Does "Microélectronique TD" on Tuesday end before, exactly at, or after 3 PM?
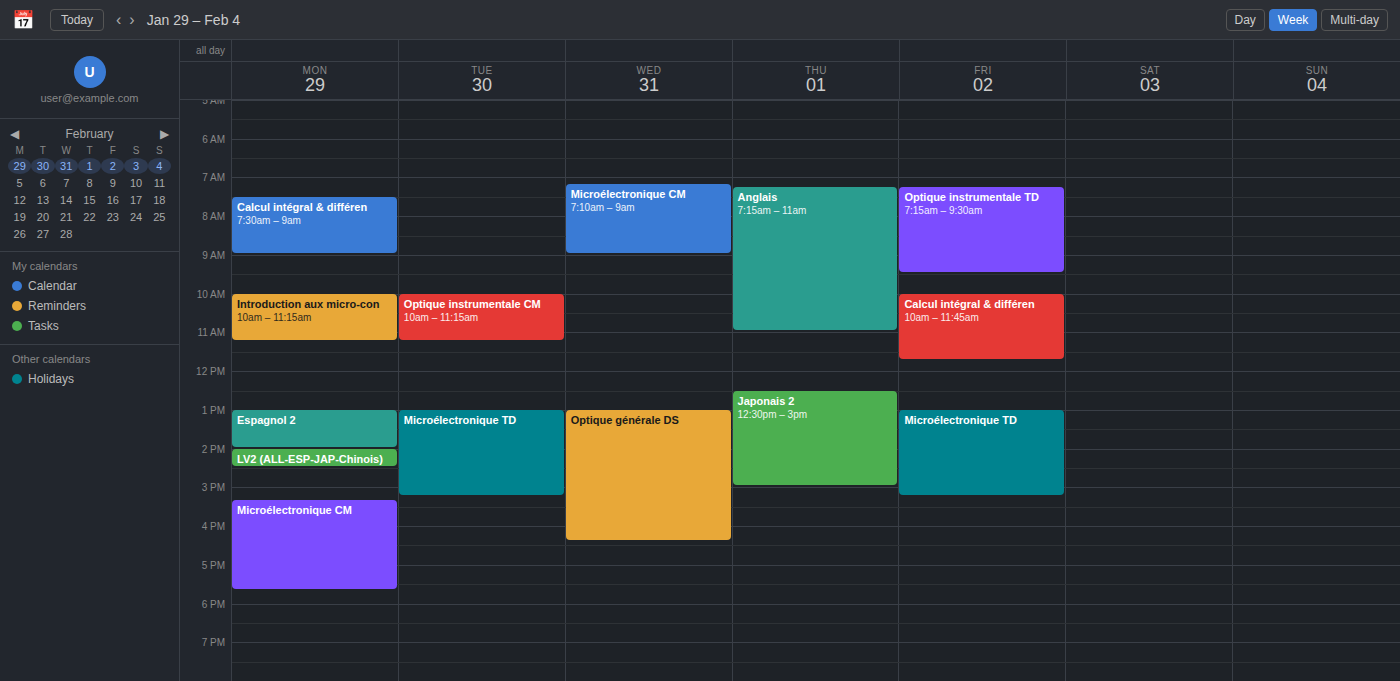
3:15 PM -- after 3 PM, 15 minutes below the 3 PM line.